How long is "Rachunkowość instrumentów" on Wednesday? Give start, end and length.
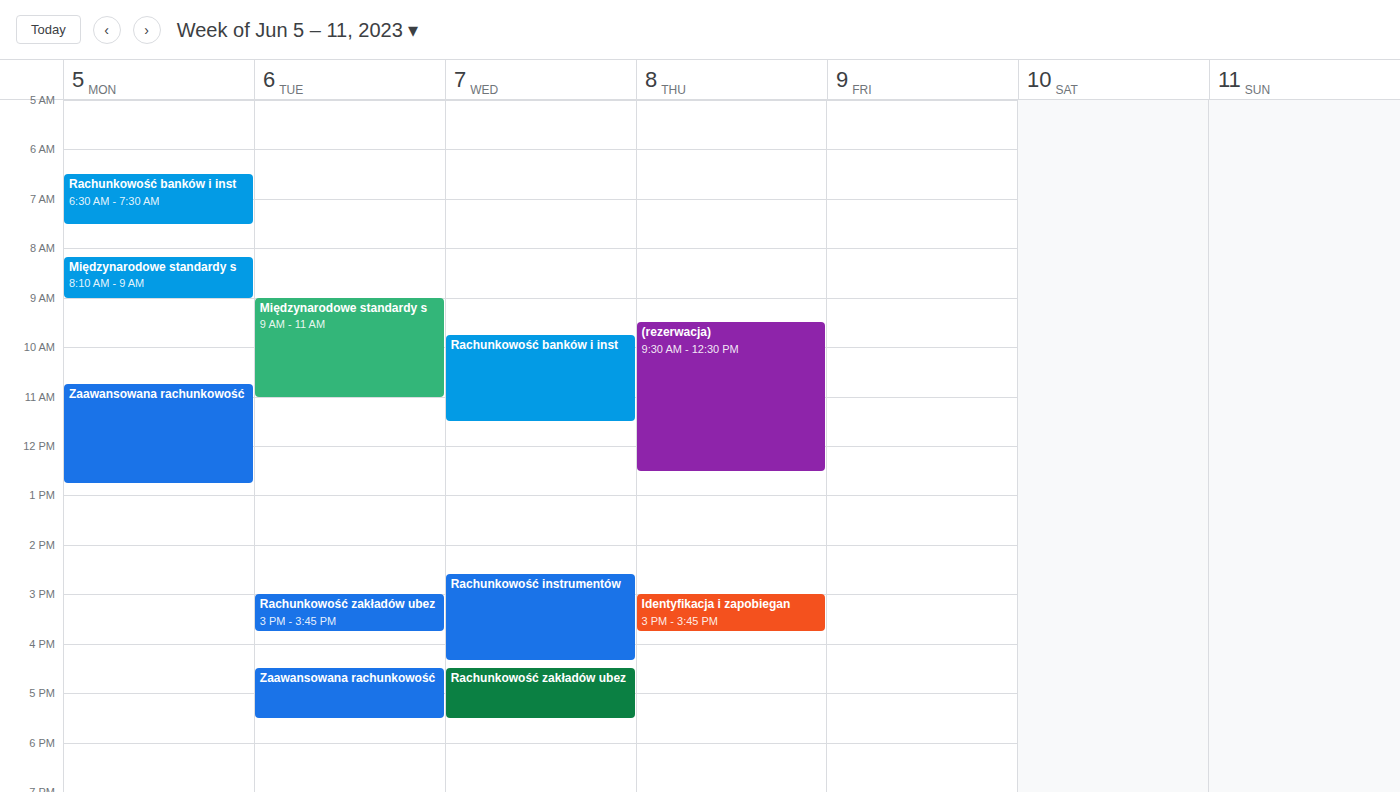
2:35 PM to 4:20 PM, 1 hour 45 minutes